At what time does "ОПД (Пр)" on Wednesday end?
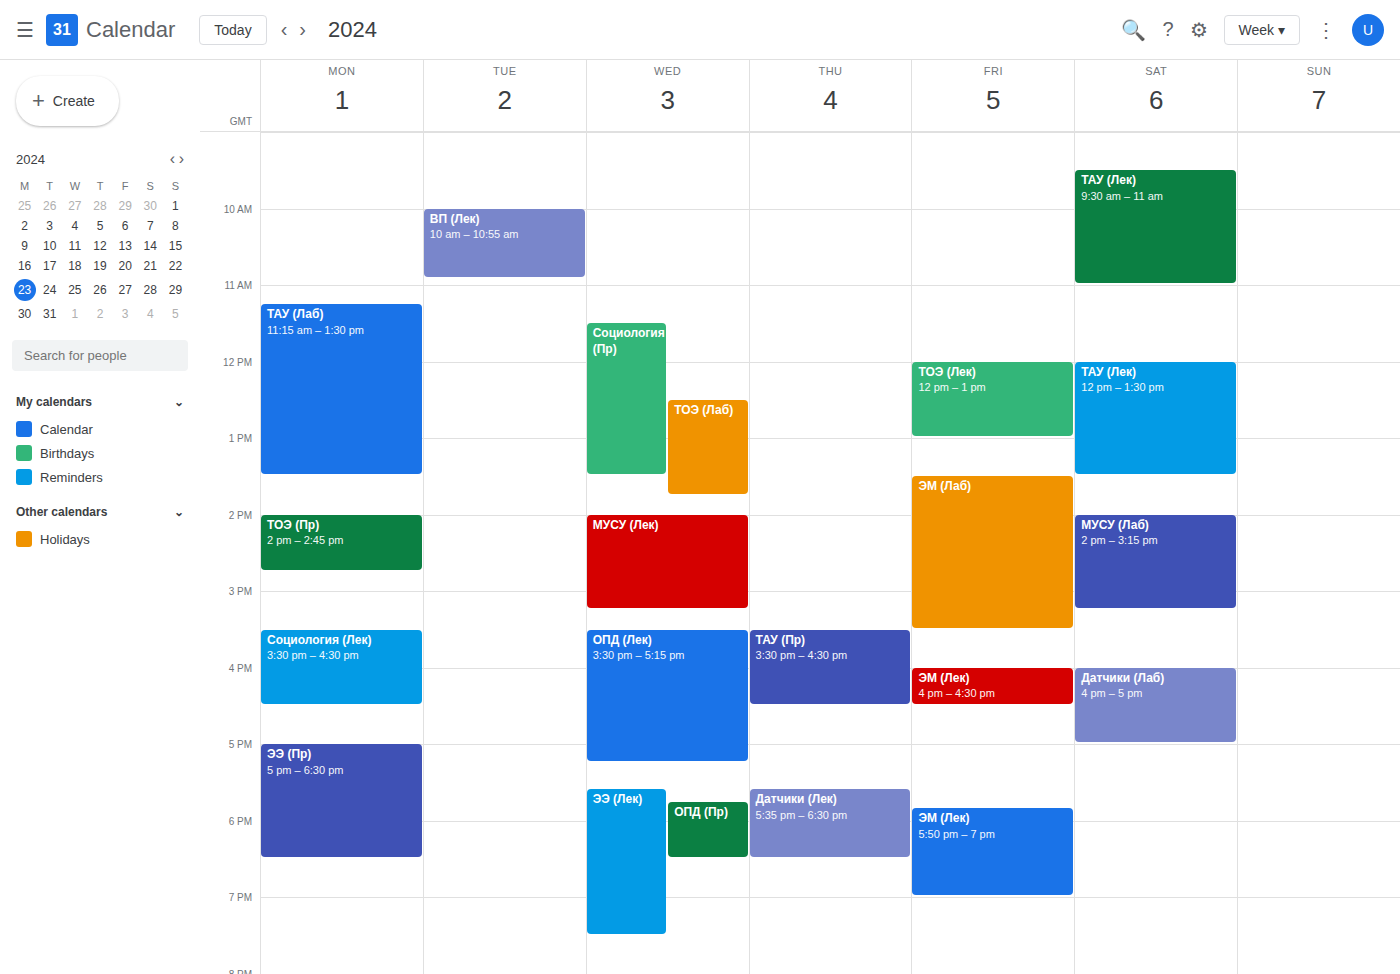
6:30 PM